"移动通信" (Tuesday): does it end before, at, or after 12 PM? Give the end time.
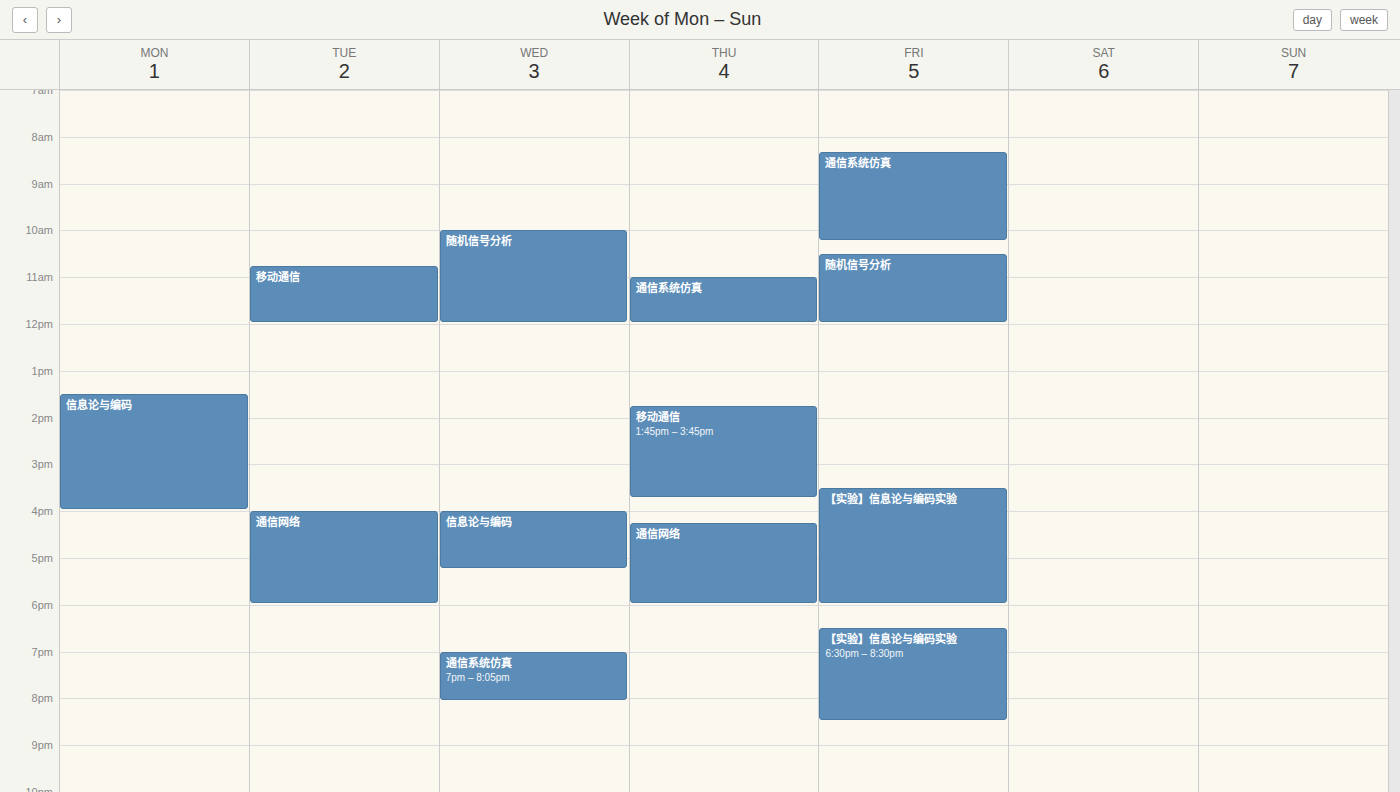
12:00 PM -- exactly at 12 PM, on the 12 PM line.